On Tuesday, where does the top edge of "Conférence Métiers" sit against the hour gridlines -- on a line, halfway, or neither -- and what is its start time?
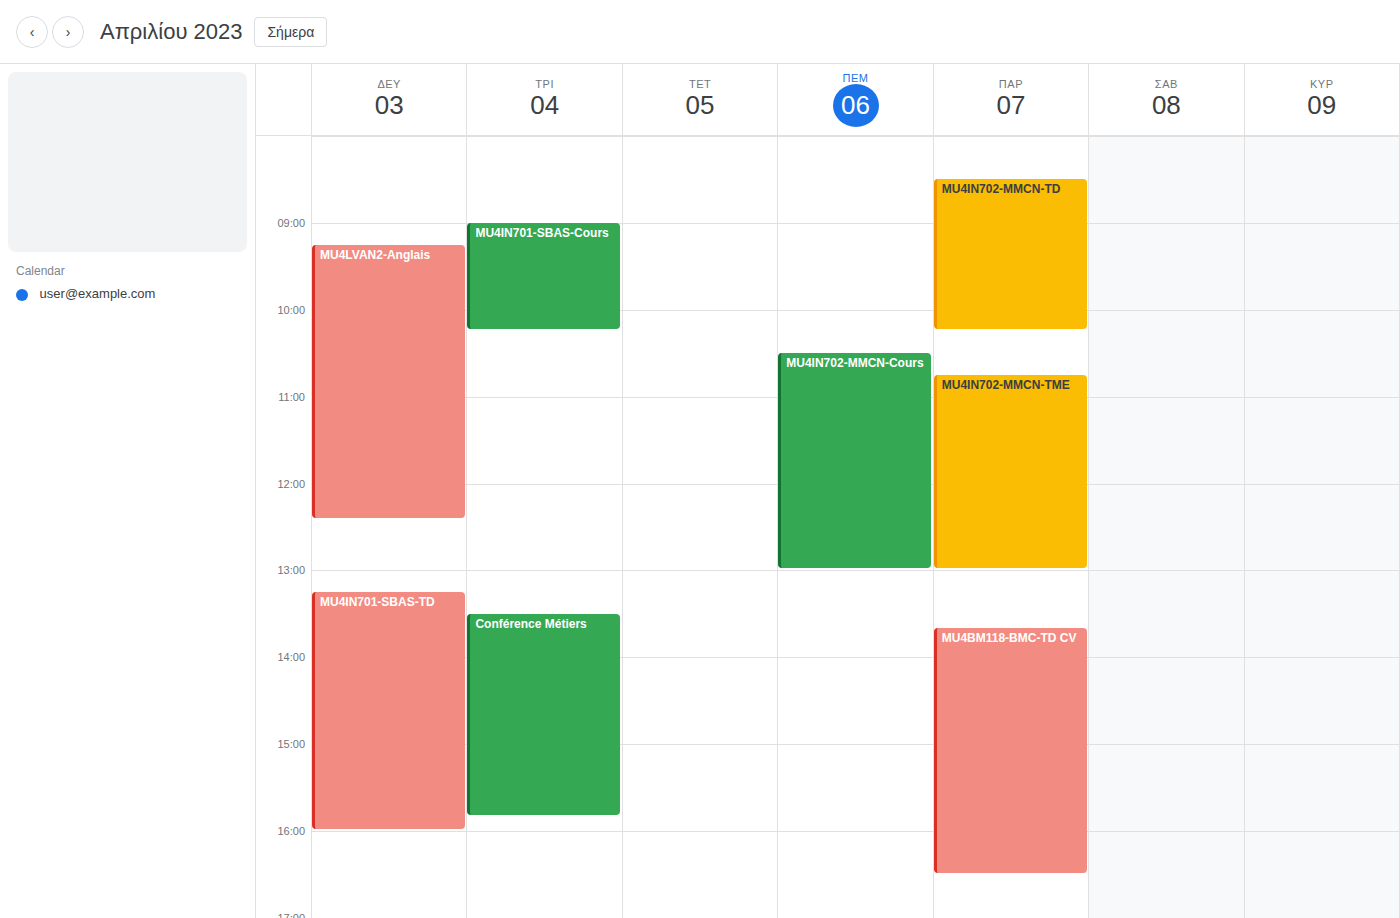
1:30 PM -- halfway between the 1 PM and 2 PM lines.